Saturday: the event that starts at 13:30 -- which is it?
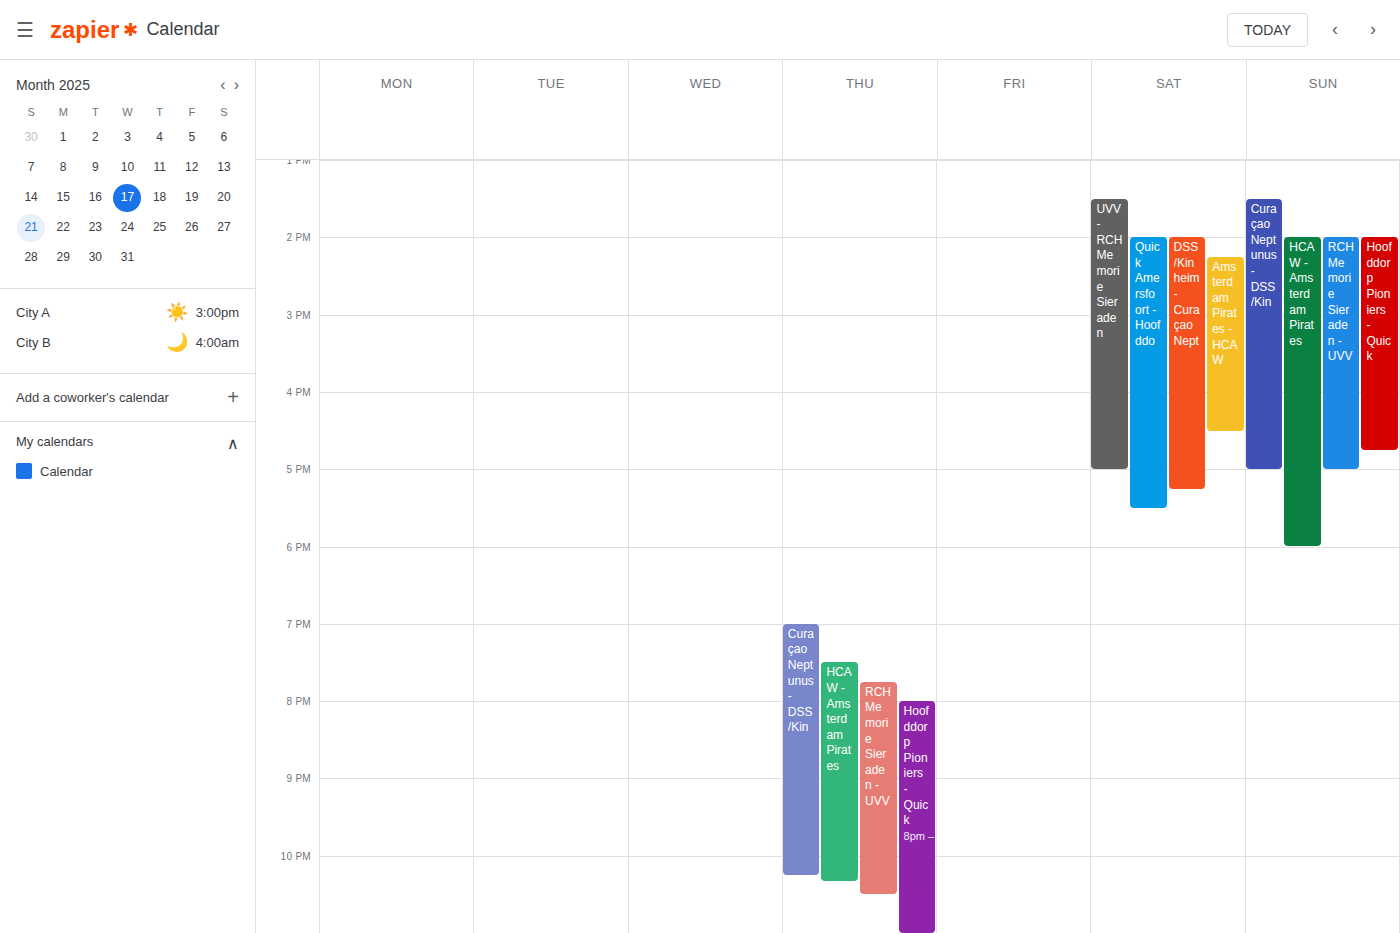
"UVV - RCH Memorie Sieraden"